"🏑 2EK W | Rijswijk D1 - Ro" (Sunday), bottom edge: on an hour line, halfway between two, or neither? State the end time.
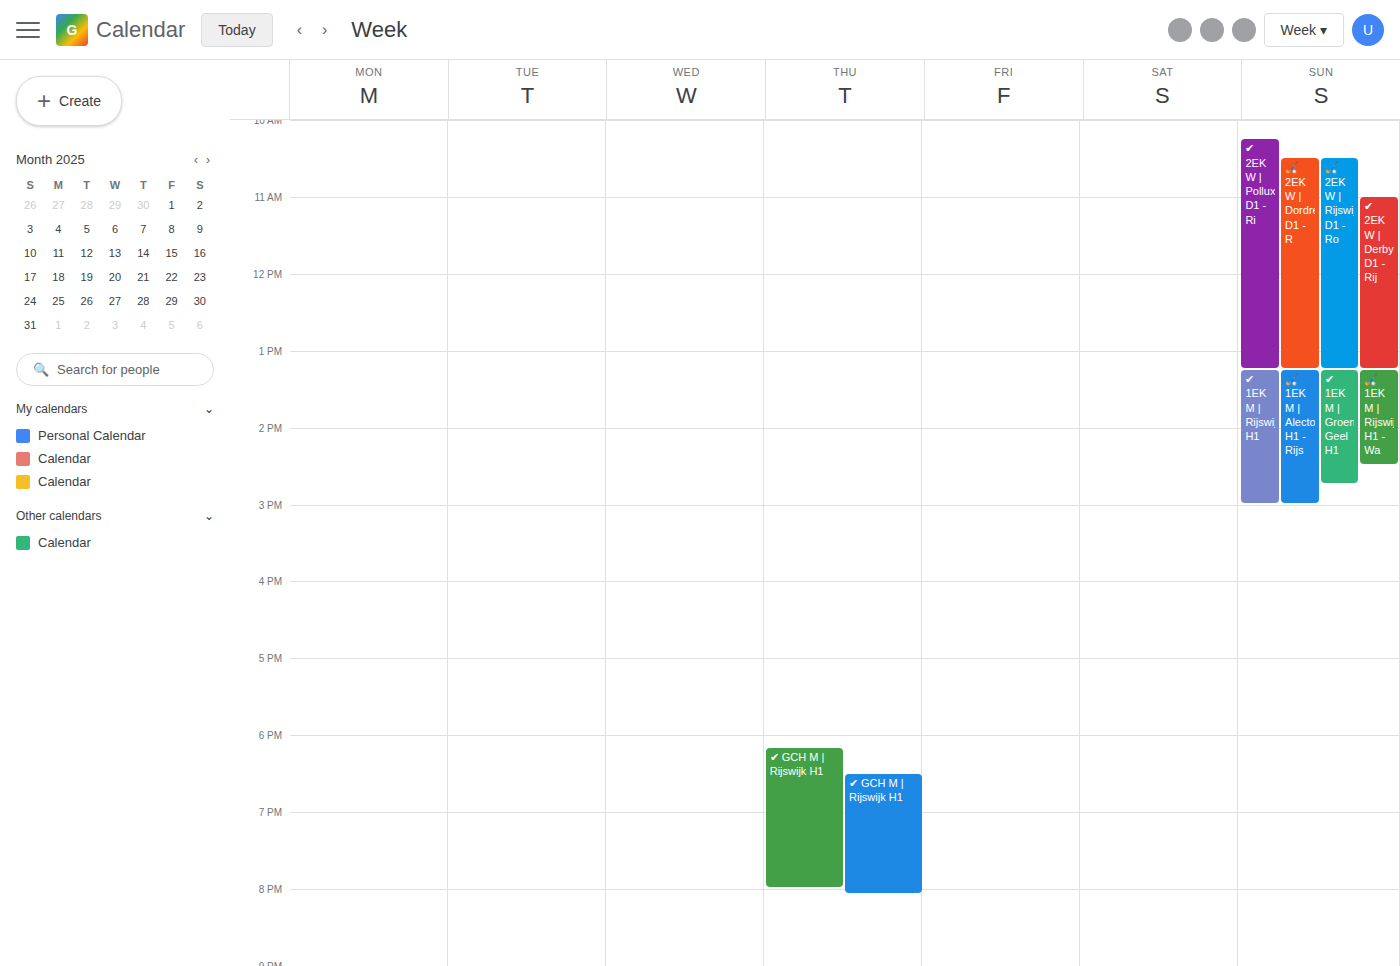
1:15 PM -- neither: a quarter of the way from the 1 PM line to the 2 PM line.